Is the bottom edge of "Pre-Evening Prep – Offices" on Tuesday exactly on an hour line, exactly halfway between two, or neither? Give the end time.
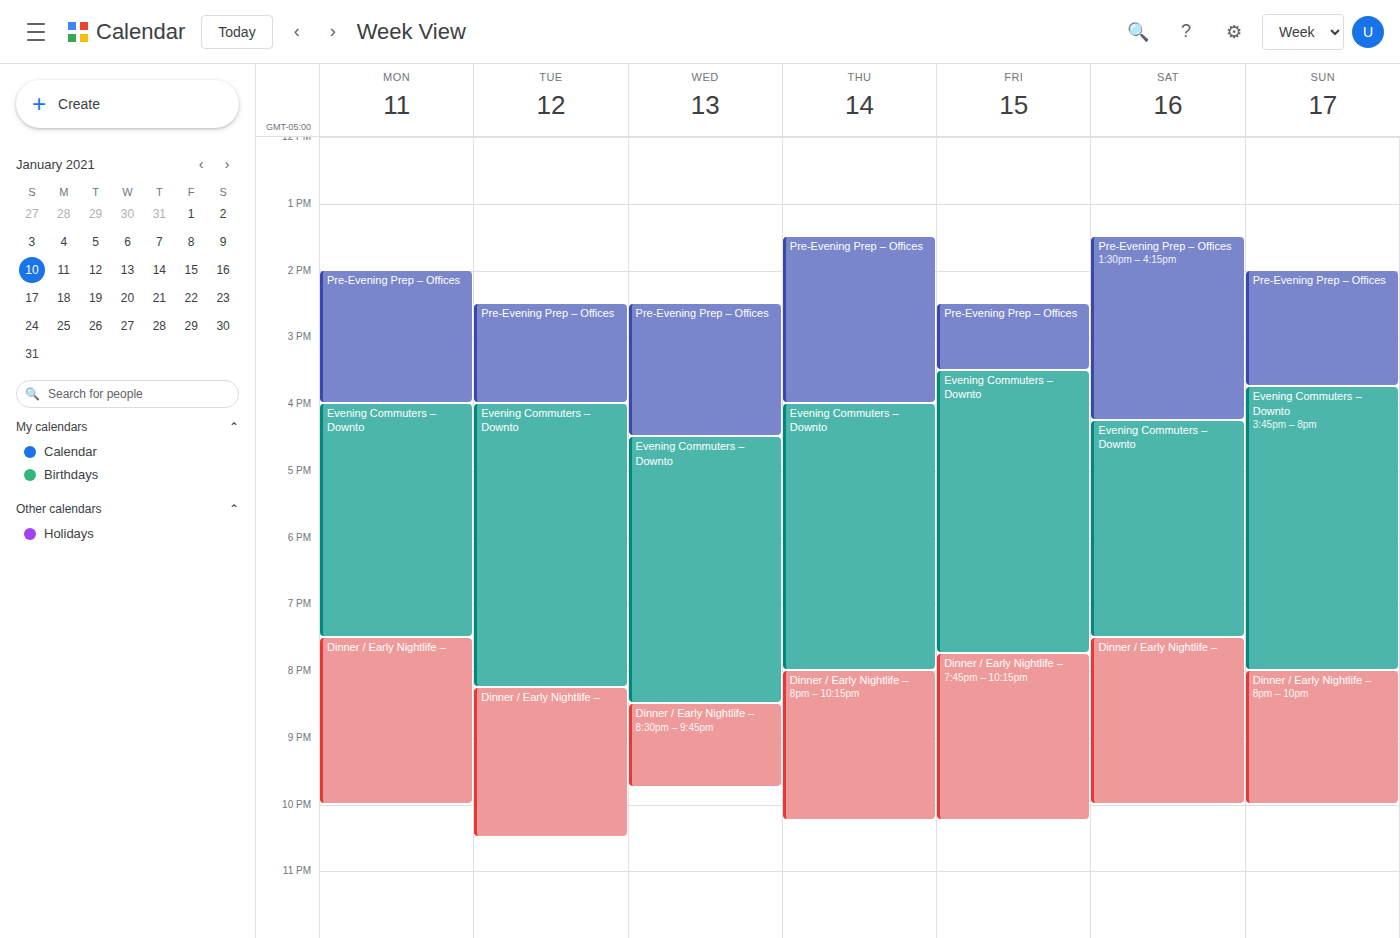
16:00 -- exactly on the 16:00 line.